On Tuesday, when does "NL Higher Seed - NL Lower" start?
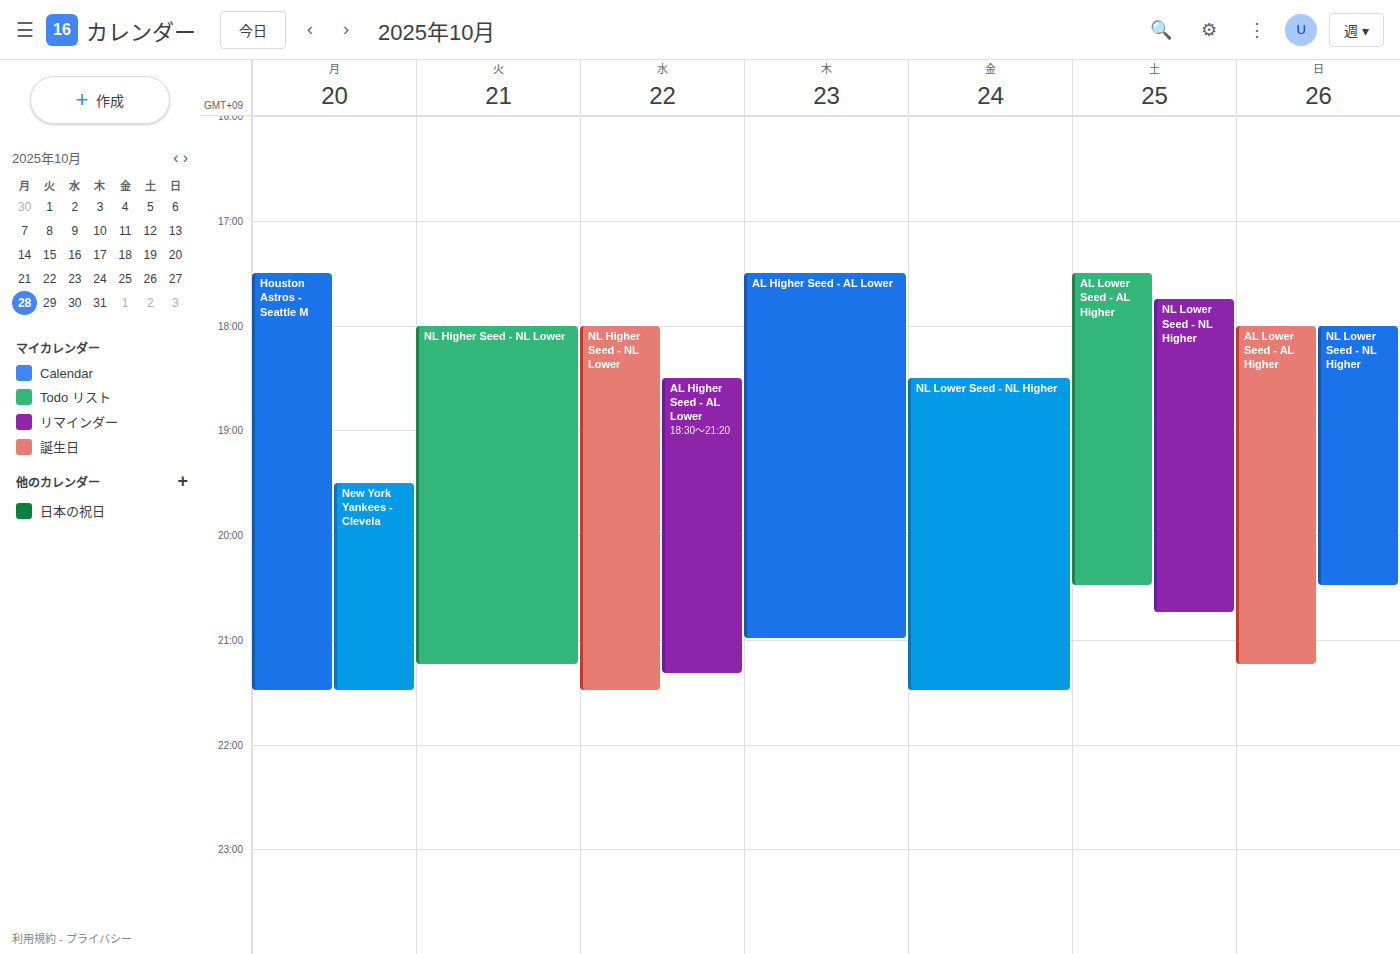
6:00 PM